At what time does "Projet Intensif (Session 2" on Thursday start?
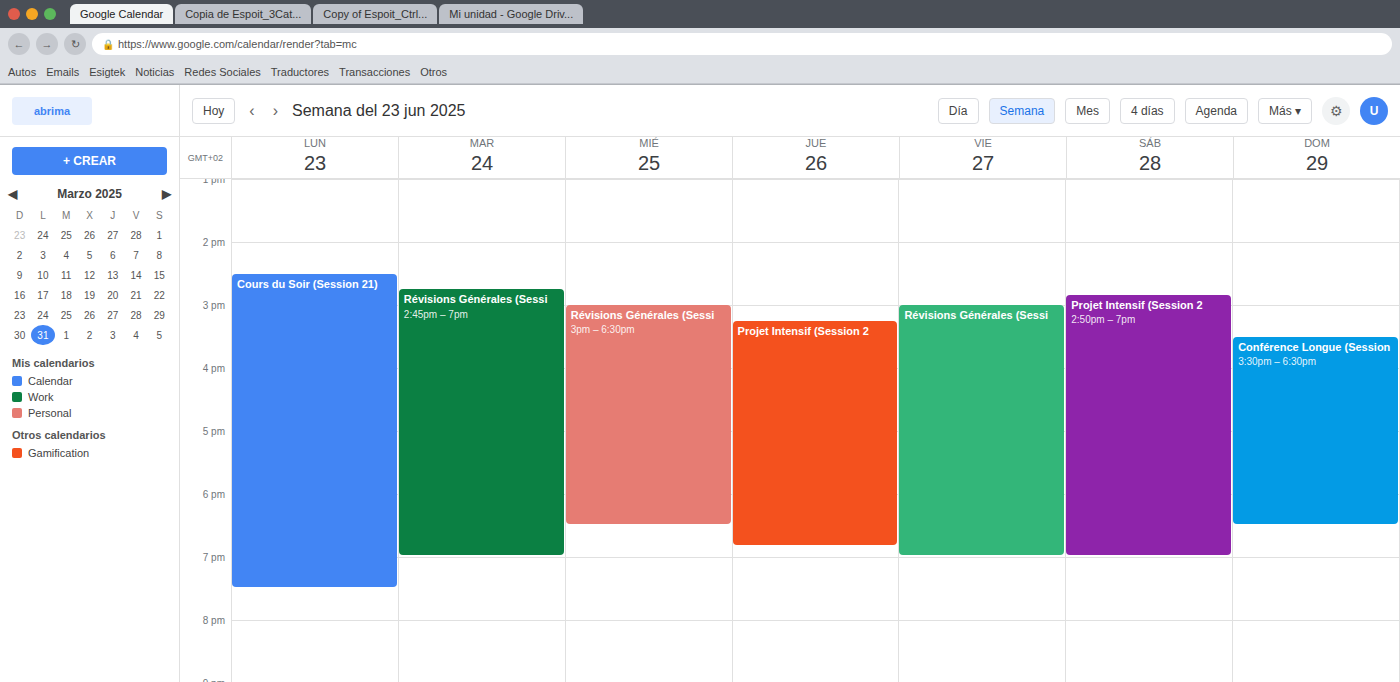
15:15